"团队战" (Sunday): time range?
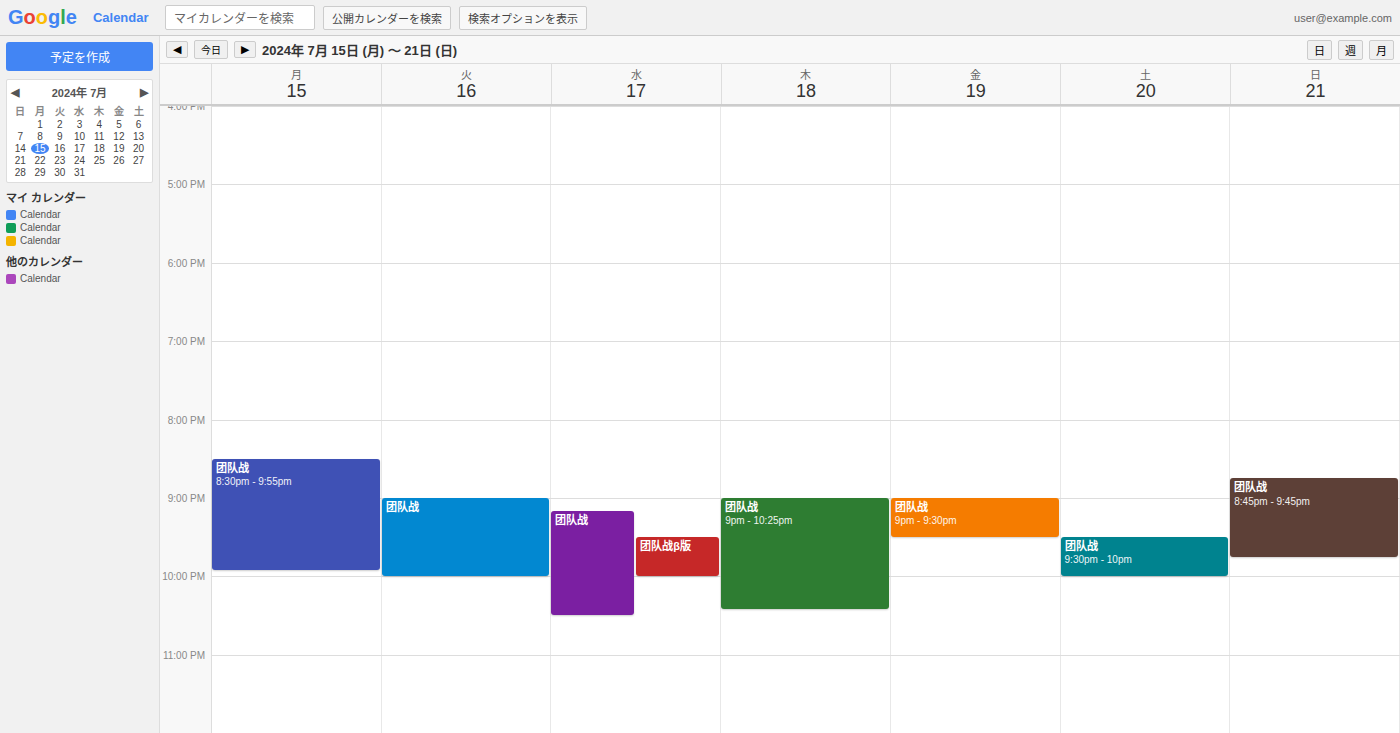
8:45 PM to 9:45 PM